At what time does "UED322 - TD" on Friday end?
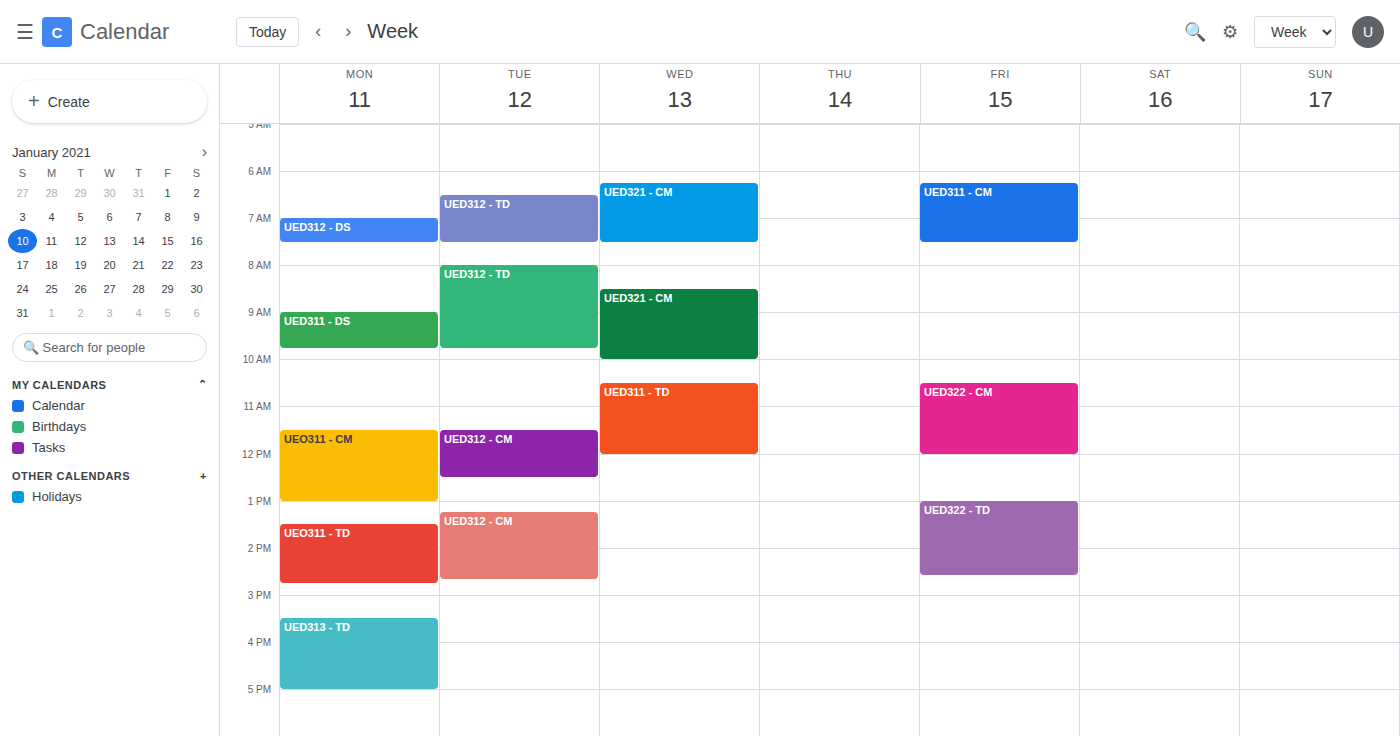
2:35 PM